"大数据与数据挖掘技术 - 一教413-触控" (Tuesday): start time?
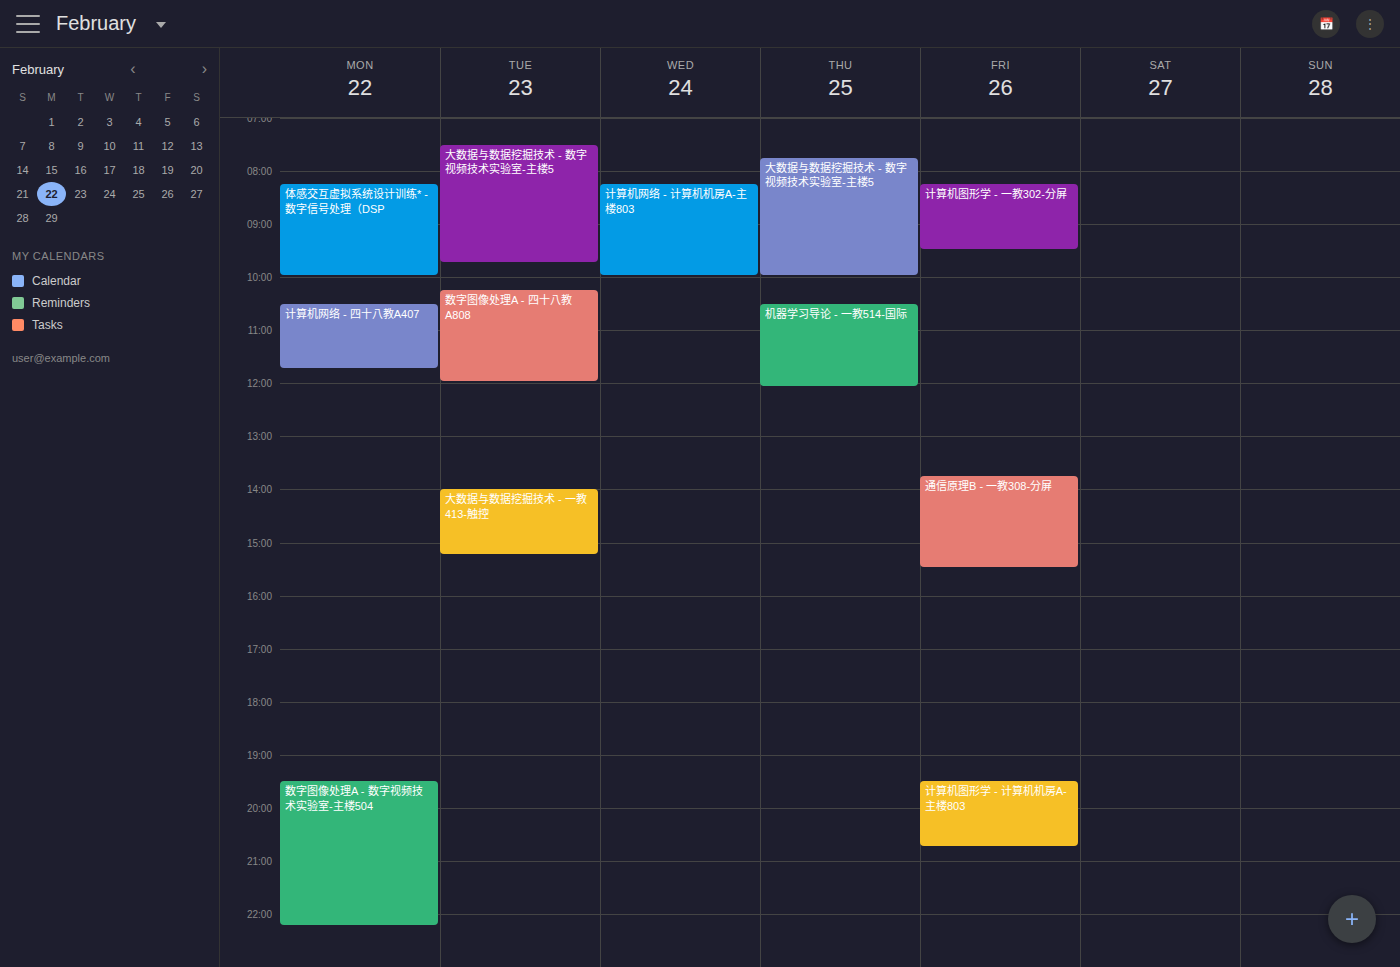
2:00 PM